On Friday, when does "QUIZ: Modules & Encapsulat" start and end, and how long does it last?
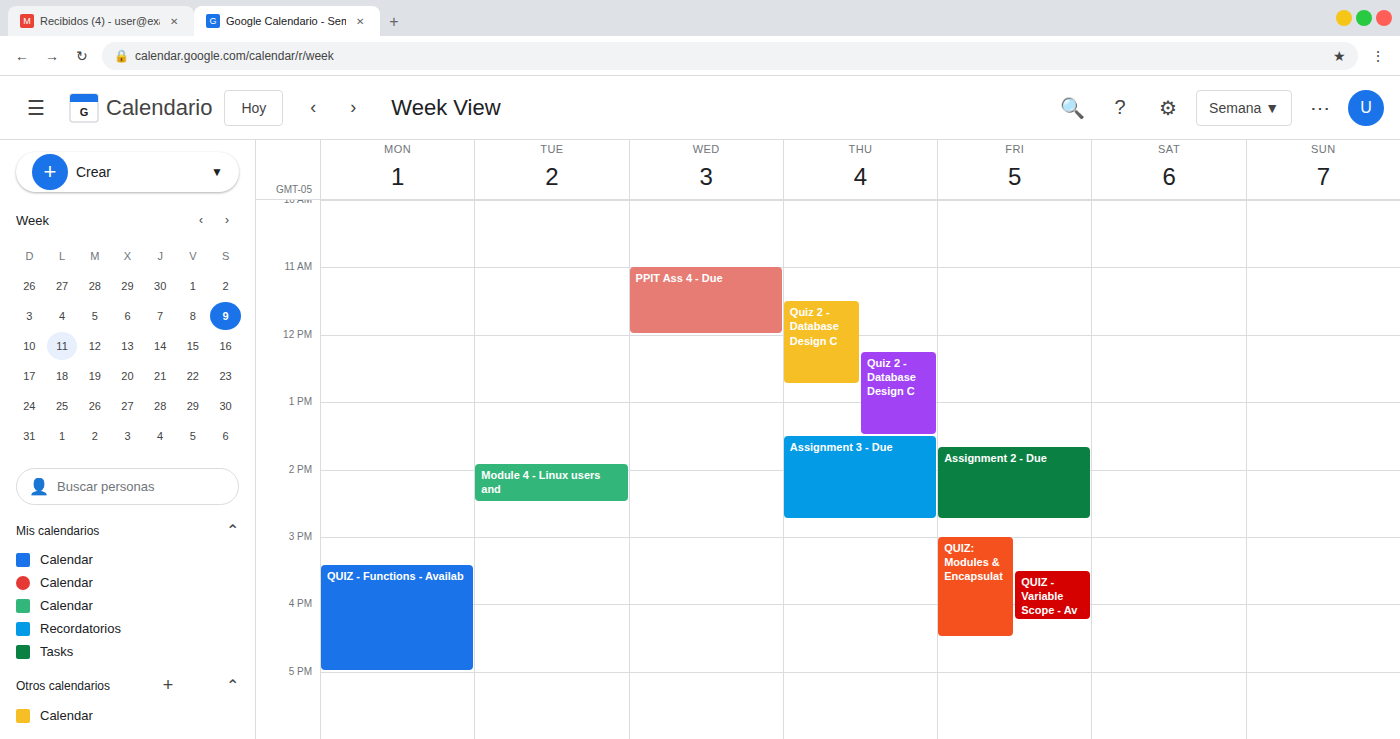
3:00 PM to 4:30 PM, 1 hour 30 minutes